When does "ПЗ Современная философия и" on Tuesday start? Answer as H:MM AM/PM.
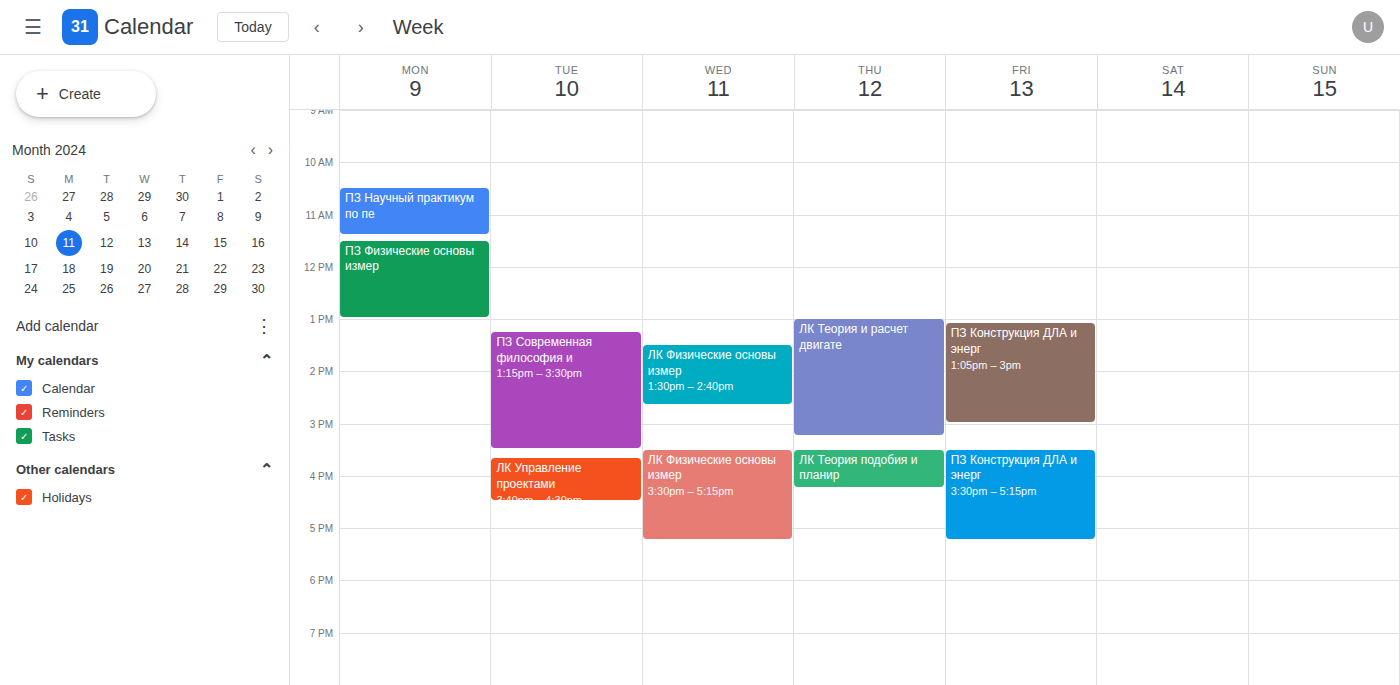
1:15 PM